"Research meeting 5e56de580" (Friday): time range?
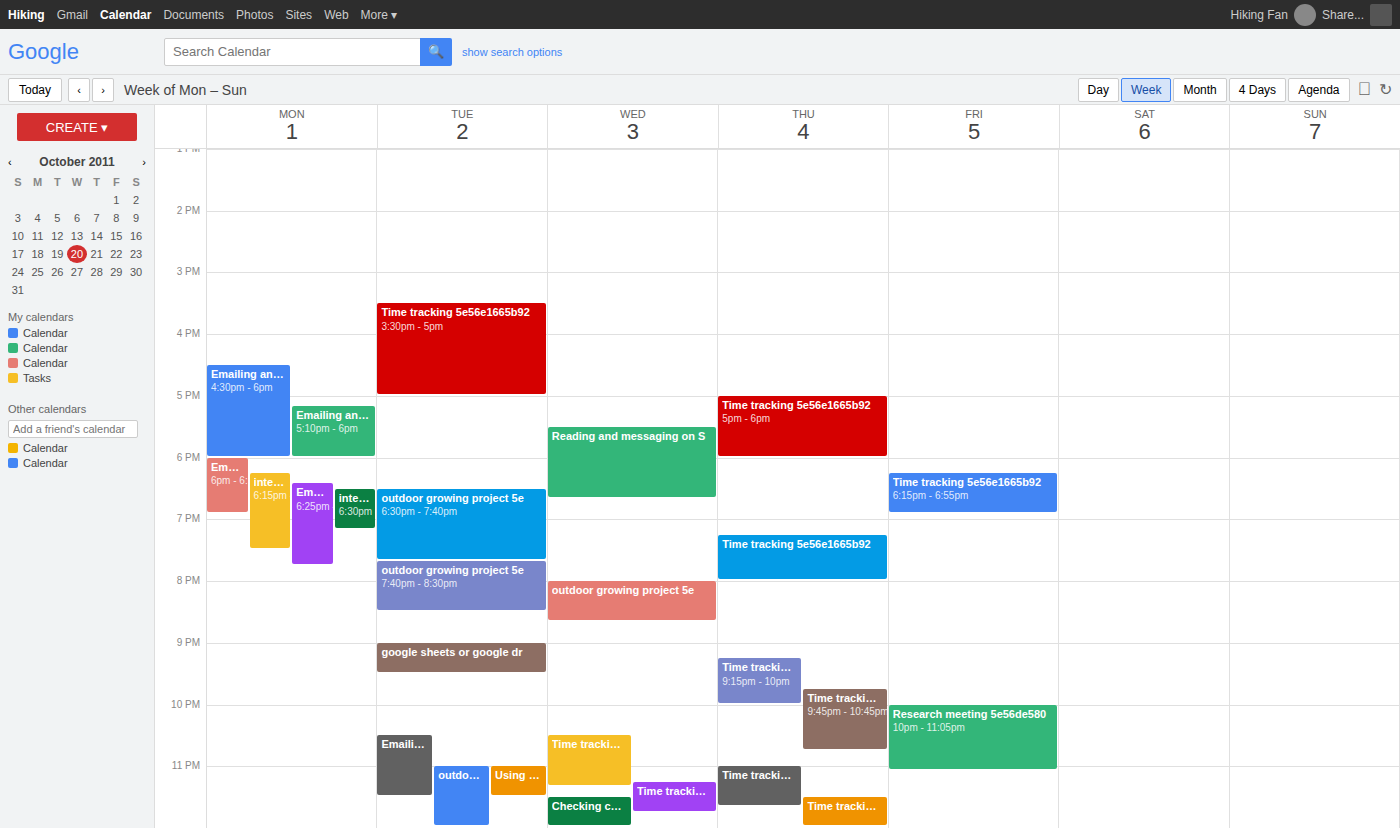
10:00 PM to 11:05 PM